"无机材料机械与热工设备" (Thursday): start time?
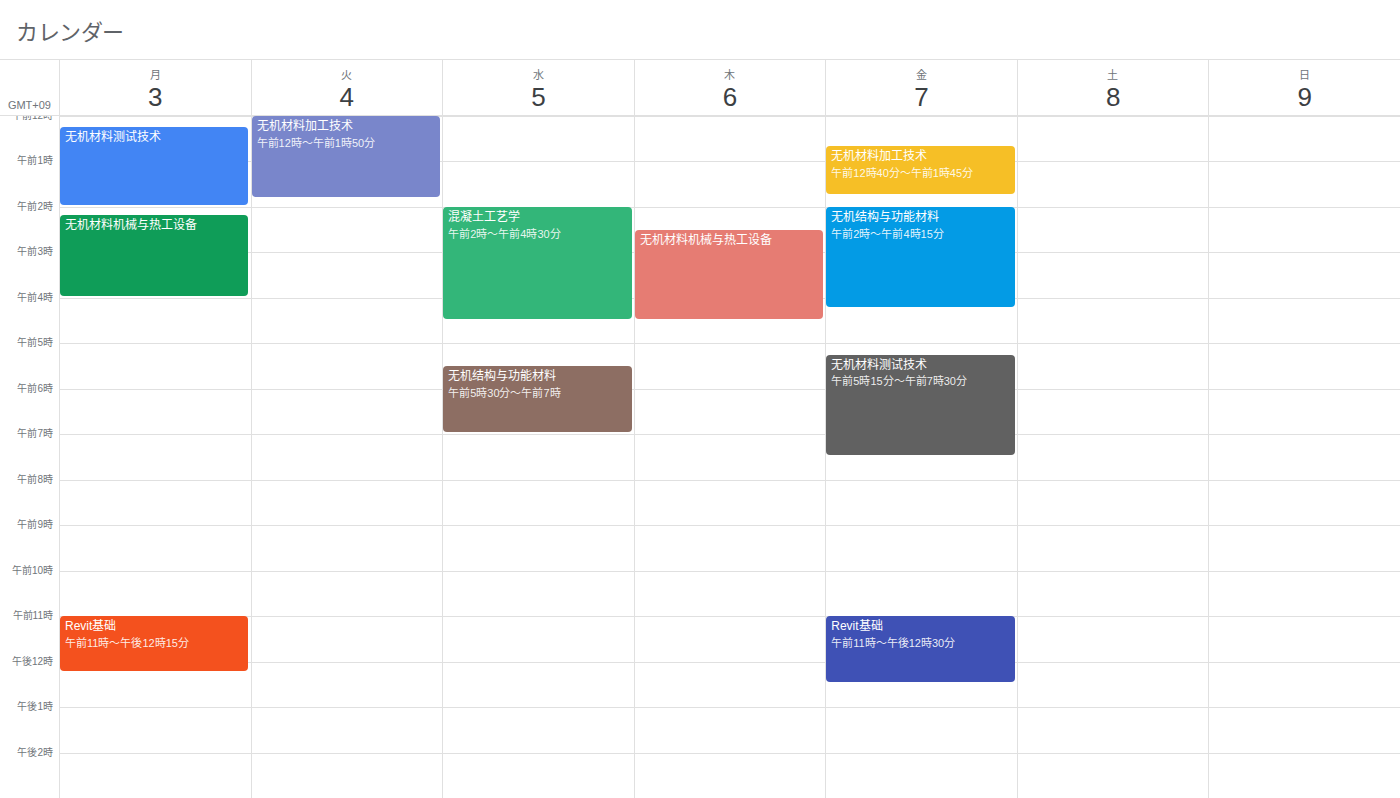
02:30